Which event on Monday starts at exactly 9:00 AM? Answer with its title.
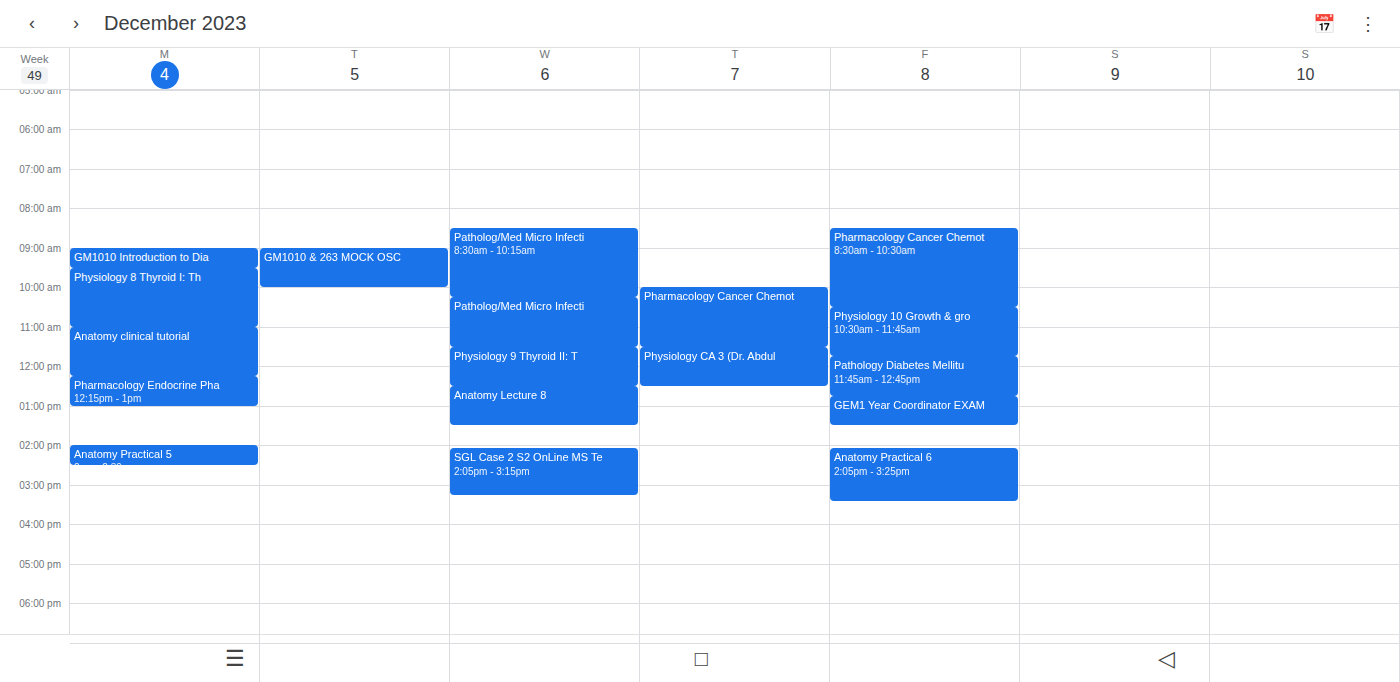
"GM1010 Introduction to Dia"